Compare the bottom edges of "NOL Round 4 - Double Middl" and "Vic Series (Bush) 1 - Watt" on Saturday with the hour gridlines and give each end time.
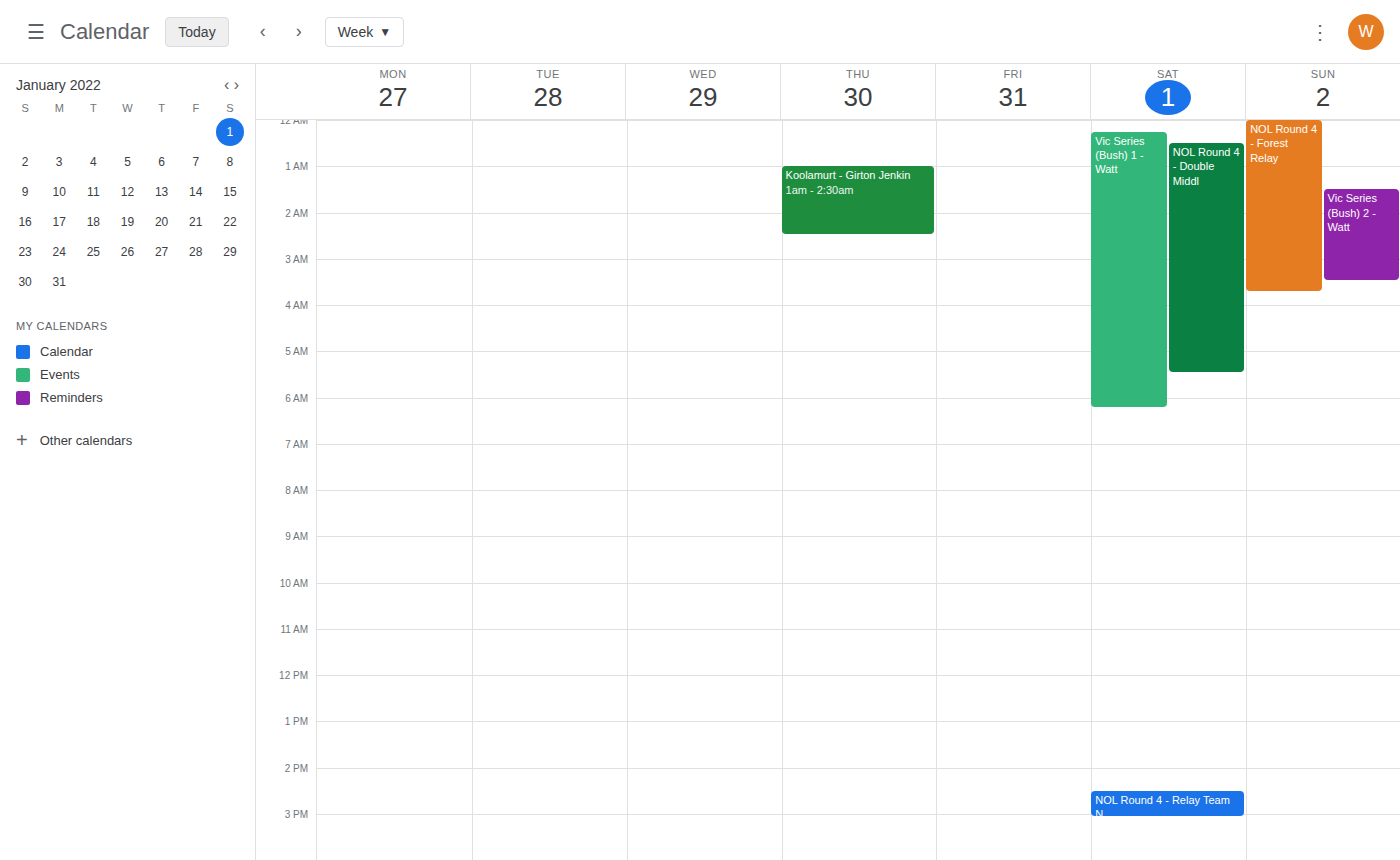
"NOL Round 4 - Double Middl": 5:30 AM, halfway between the 5 AM and 6 AM lines. "Vic Series (Bush) 1 - Watt": 6:15 AM, neither: a quarter of the way from the 6 AM line to the 7 AM line.